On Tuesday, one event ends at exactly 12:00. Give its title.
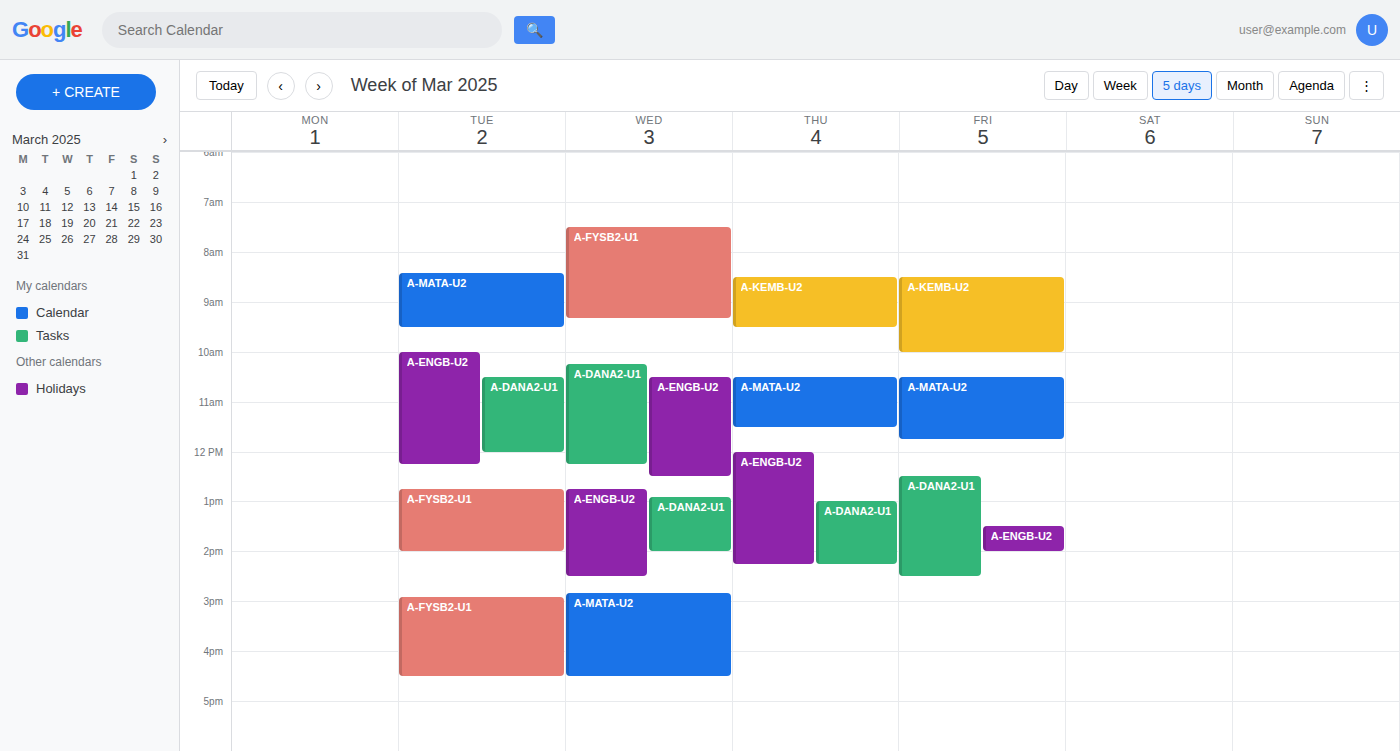
"A-DANA2-U1"